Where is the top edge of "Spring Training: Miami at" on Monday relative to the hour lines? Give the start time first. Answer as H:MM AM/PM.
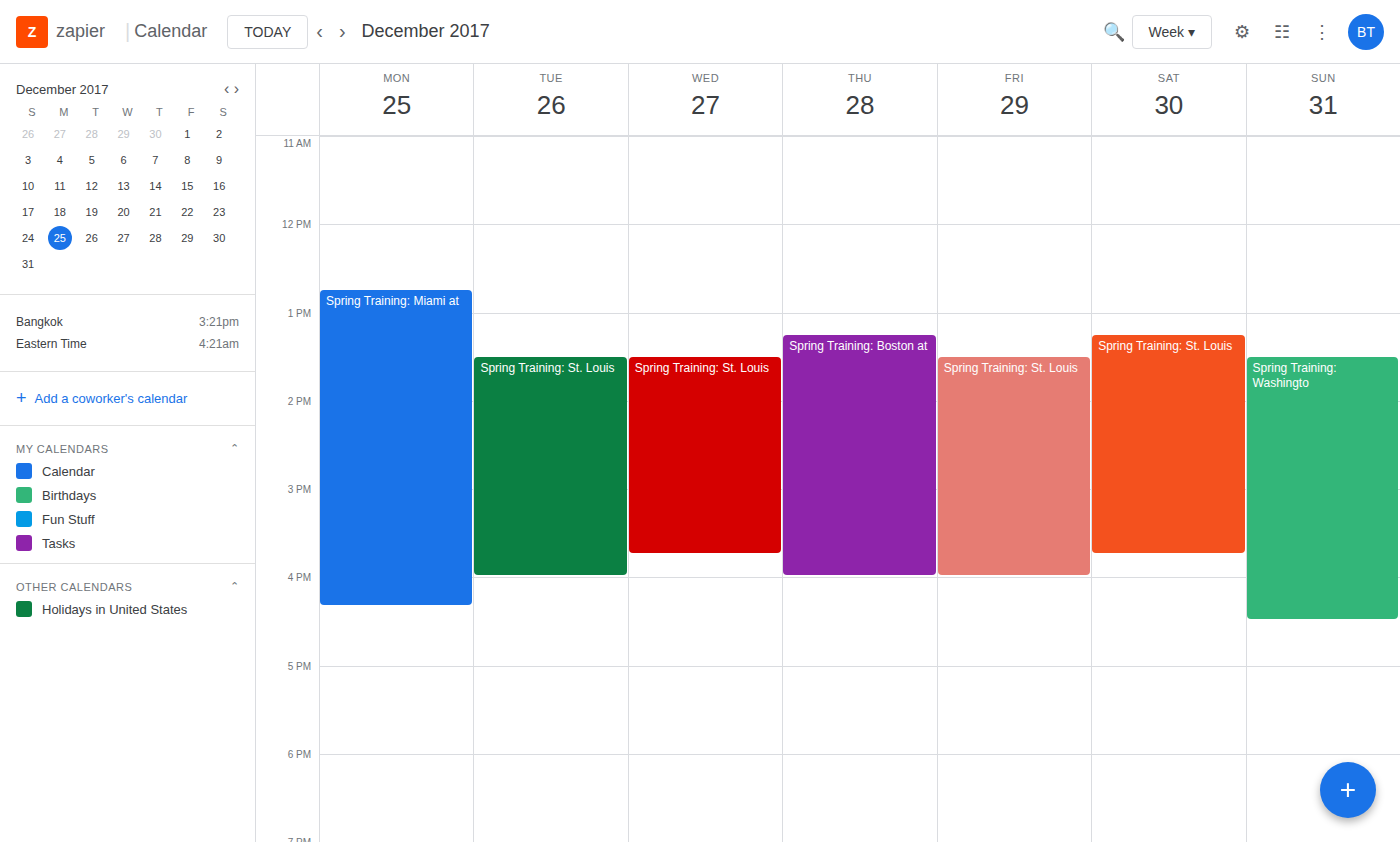
12:45 PM -- neither: three quarters of the way from the 12 PM line to the 1 PM line.